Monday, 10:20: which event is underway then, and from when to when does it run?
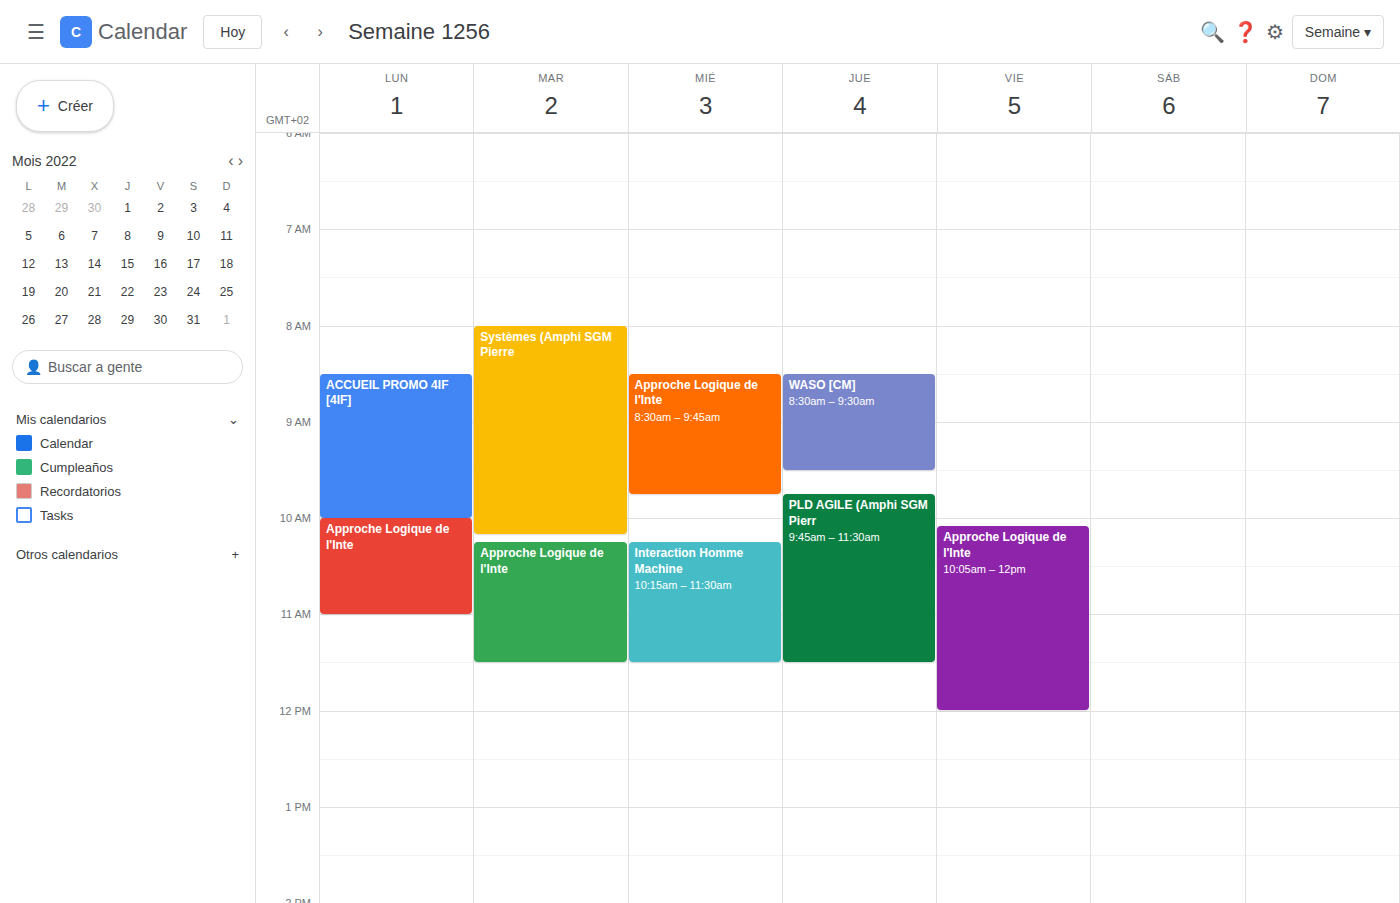
"Approche Logique de l'Inte", 10:00 to 11:00